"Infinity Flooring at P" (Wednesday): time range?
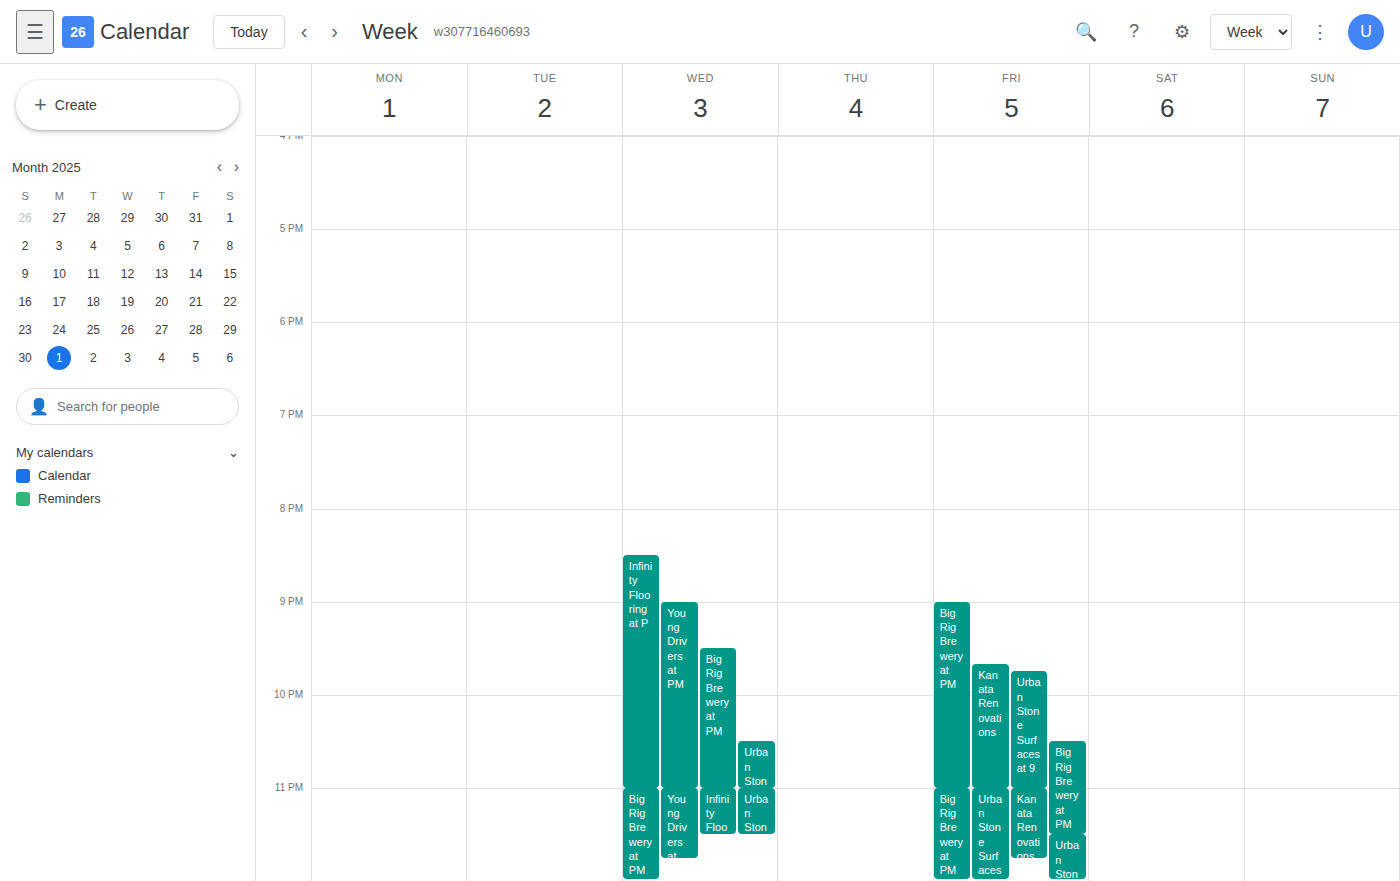
8:30 PM to 11:00 PM